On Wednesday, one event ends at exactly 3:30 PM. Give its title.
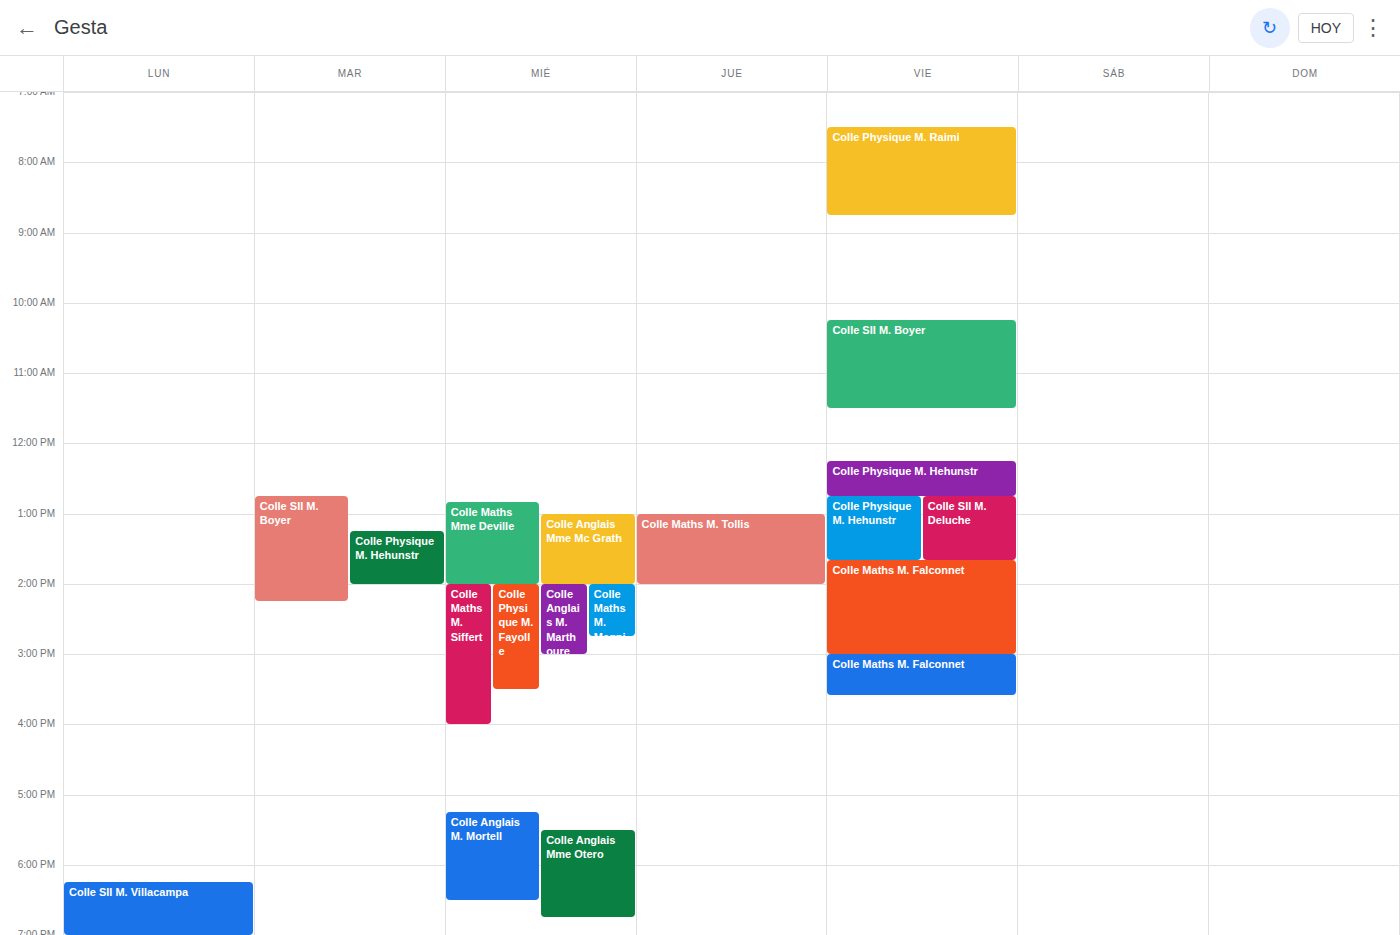
"Colle Physique M. Fayolle"